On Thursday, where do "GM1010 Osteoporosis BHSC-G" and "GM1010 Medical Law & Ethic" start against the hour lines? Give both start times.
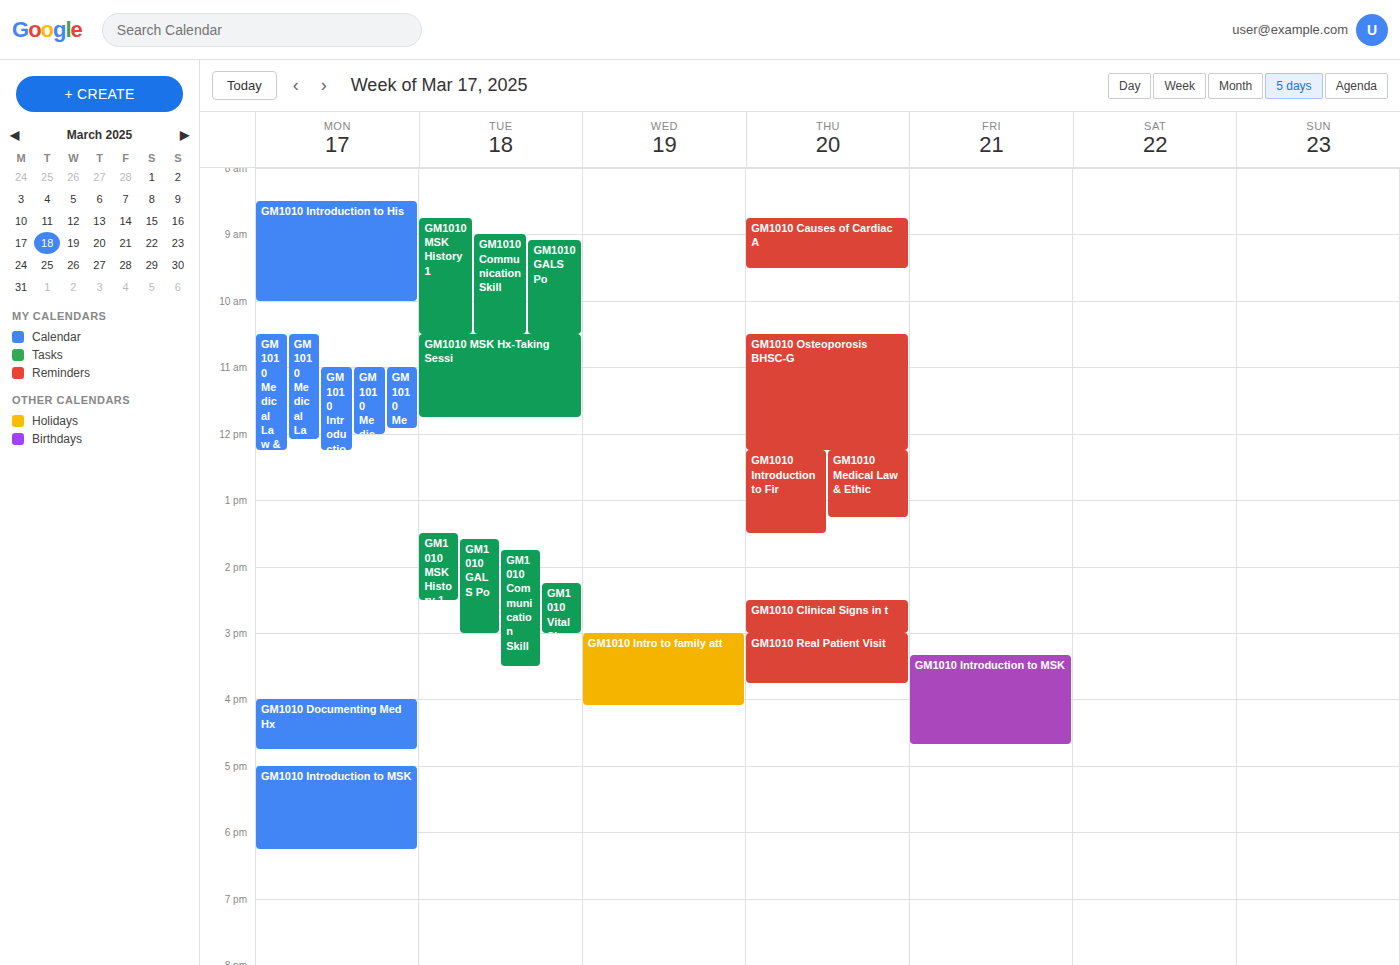
"GM1010 Osteoporosis BHSC-G": 10:30 AM, halfway between the 10 AM and 11 AM lines. "GM1010 Medical Law & Ethic": 12:15 PM, neither: a quarter of the way from the 12 PM line to the 1 PM line.